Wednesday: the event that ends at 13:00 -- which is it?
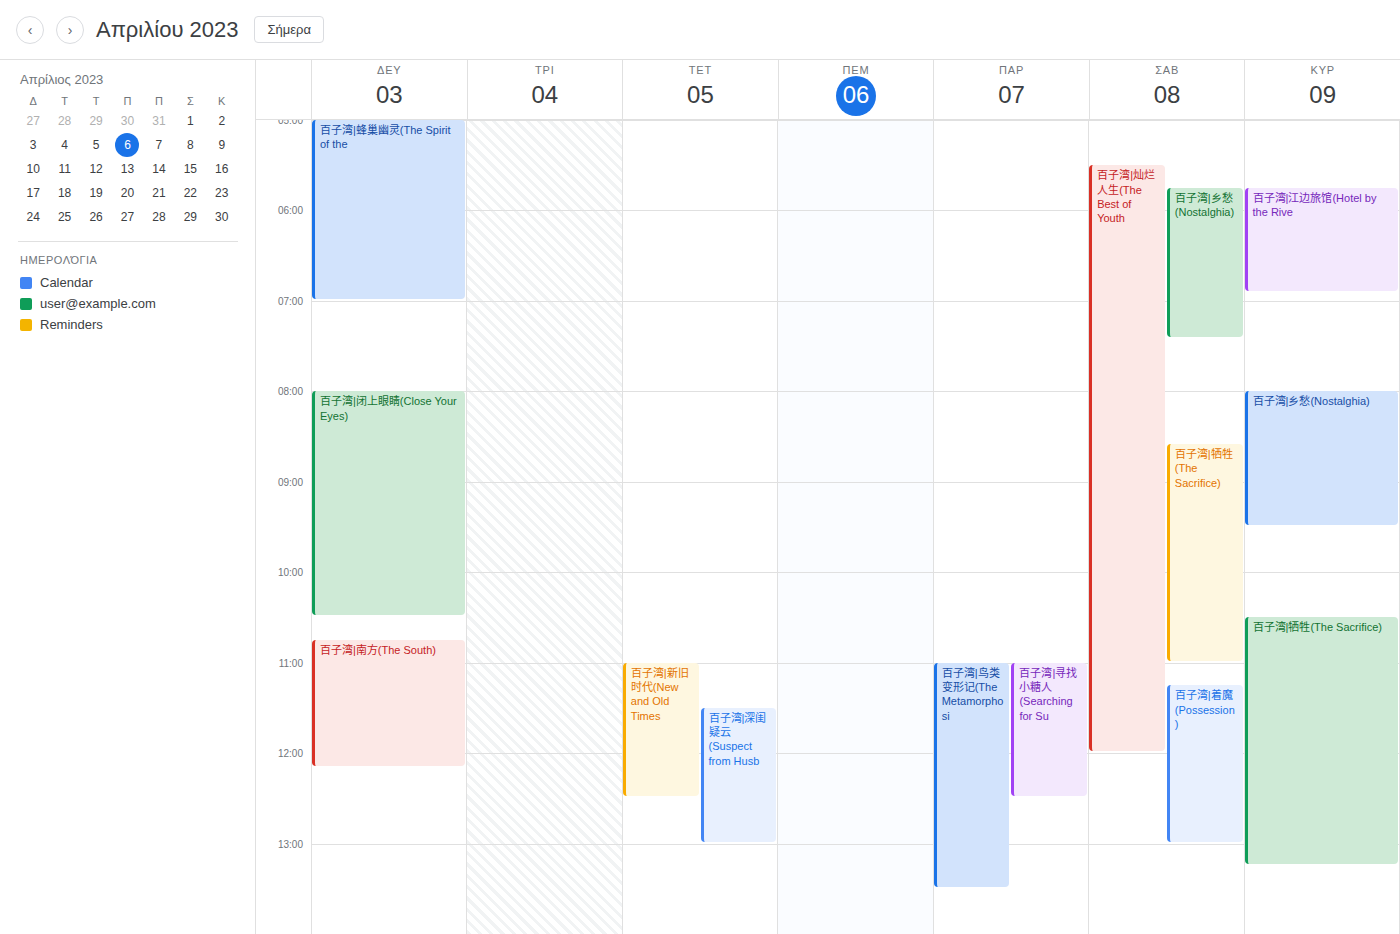
"百子湾|深闺疑云(Suspect from Husb"